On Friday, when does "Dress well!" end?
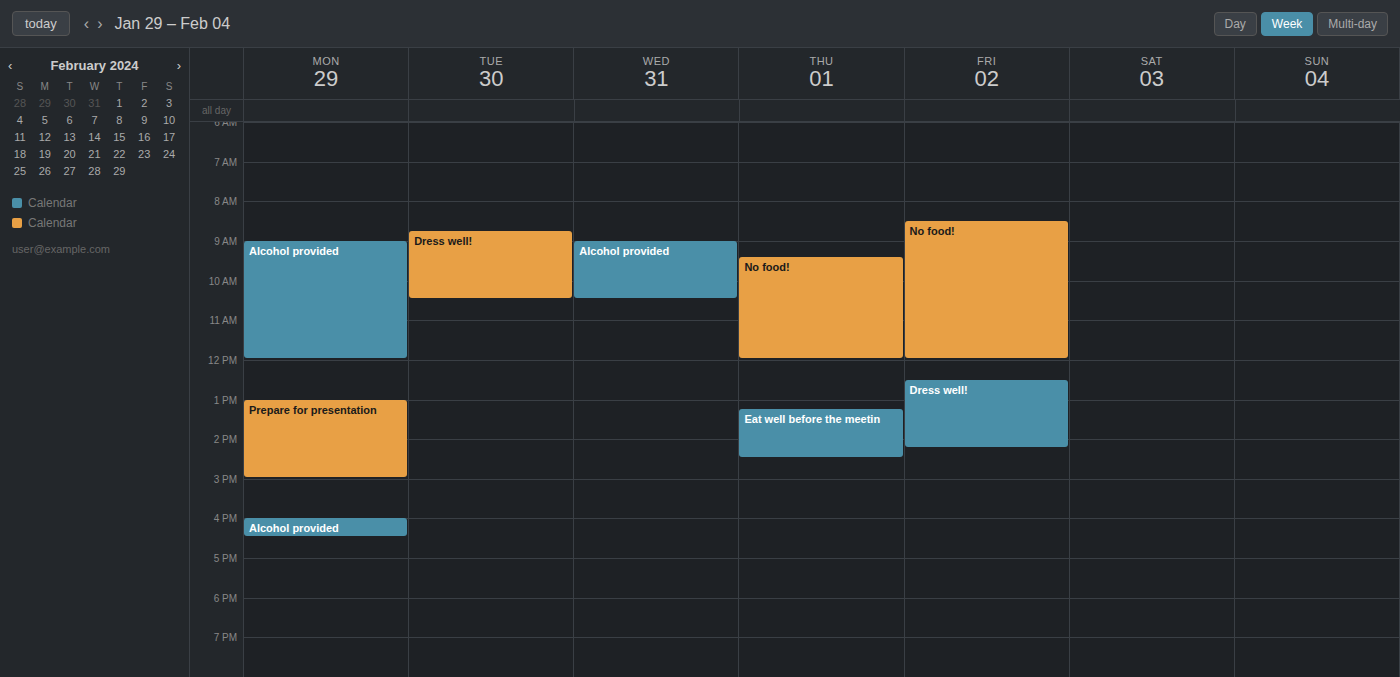
2:15 PM